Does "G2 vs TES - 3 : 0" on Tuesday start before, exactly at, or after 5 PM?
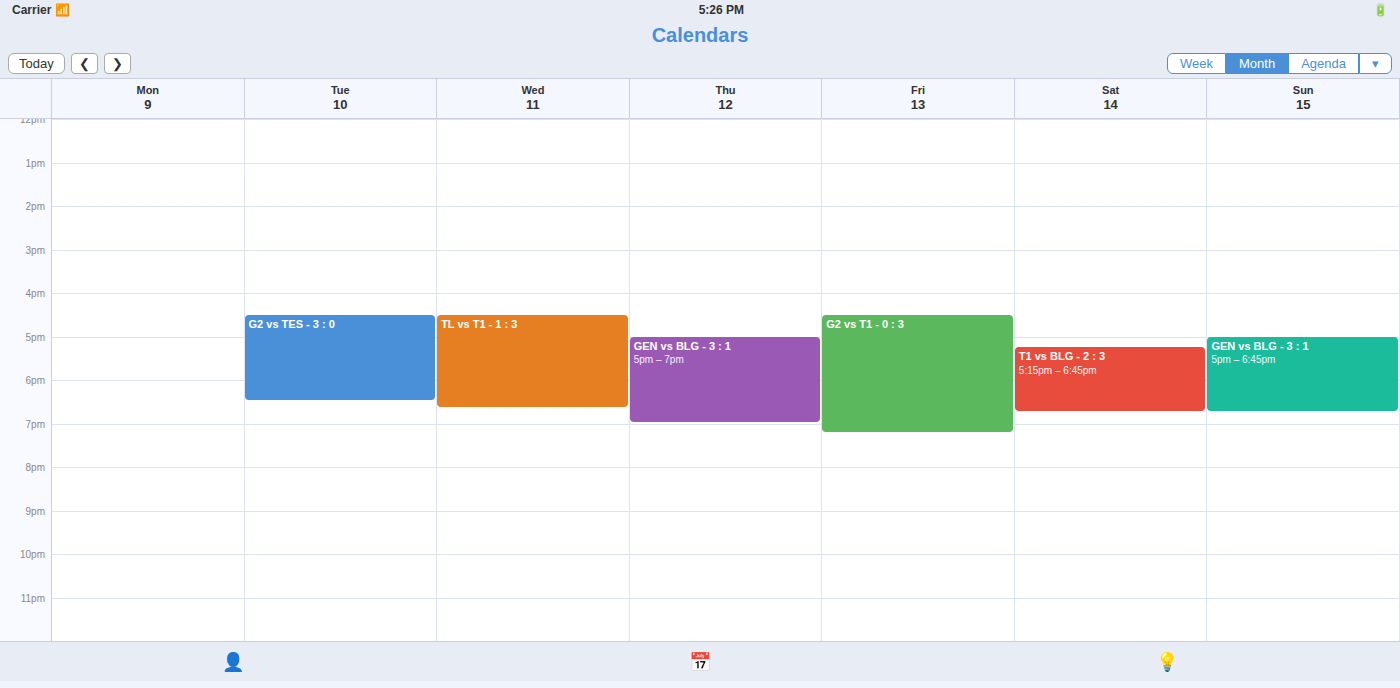
4:30 PM -- before 5 PM, 30 minutes above the 5 PM line.